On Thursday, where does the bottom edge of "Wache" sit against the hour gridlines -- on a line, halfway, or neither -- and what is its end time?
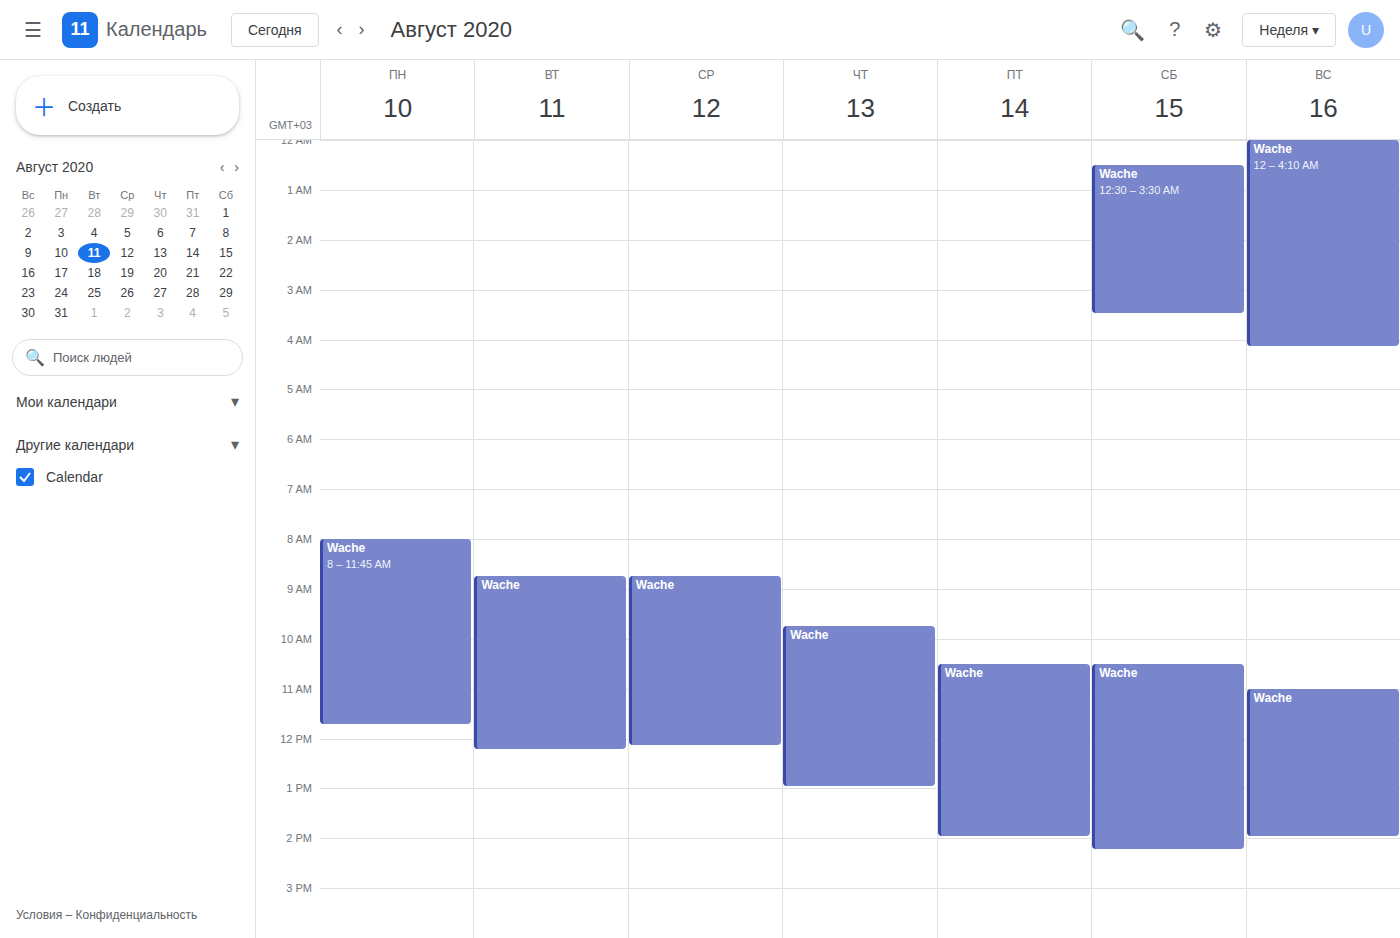
1:00 PM -- exactly on the 1 PM line.